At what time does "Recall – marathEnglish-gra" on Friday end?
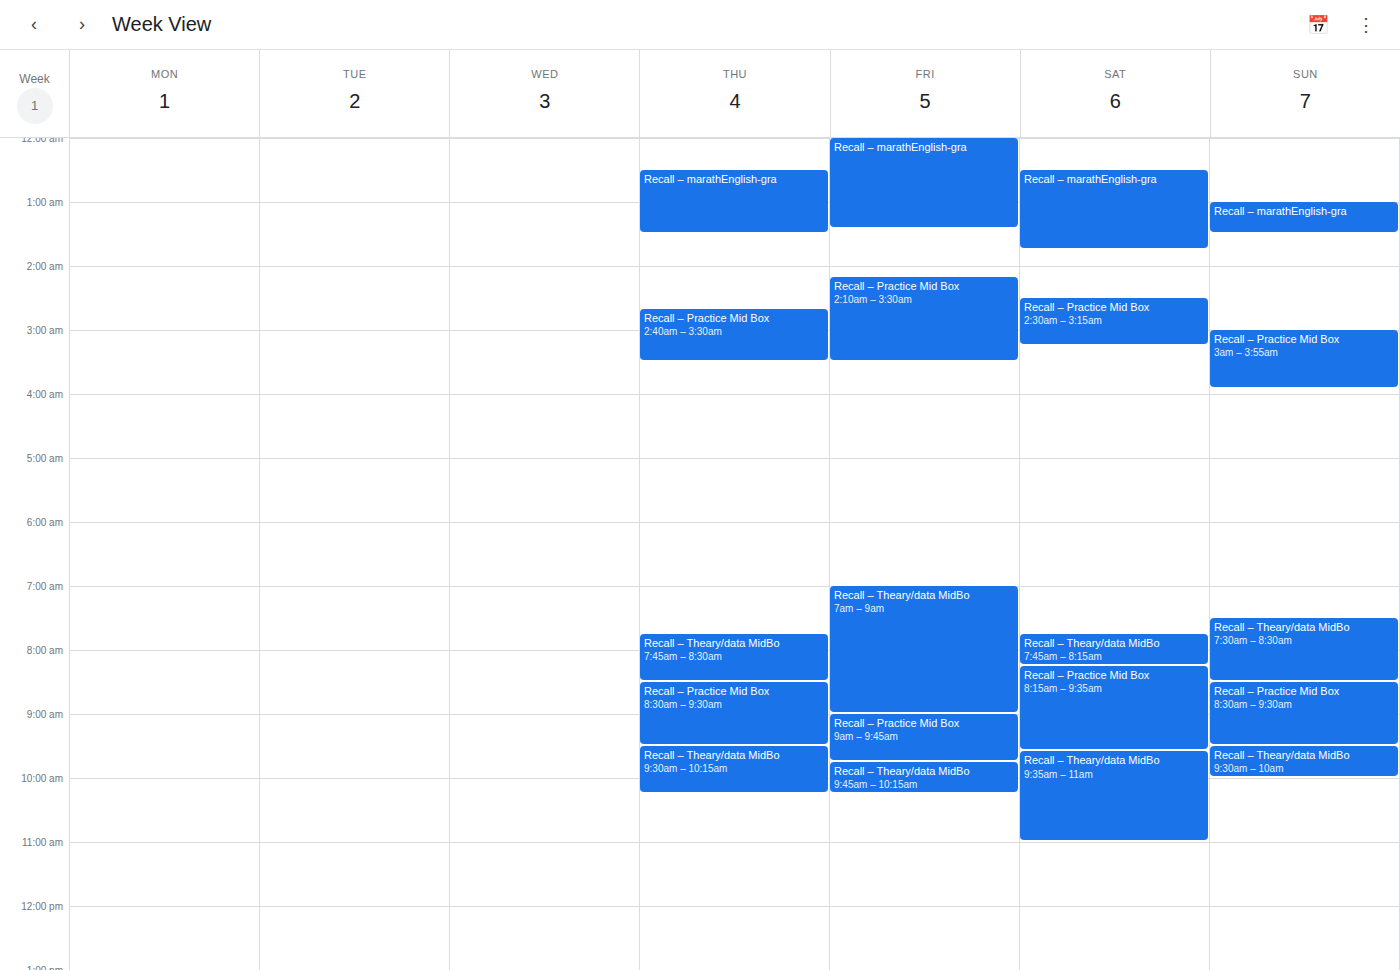
1:25 AM